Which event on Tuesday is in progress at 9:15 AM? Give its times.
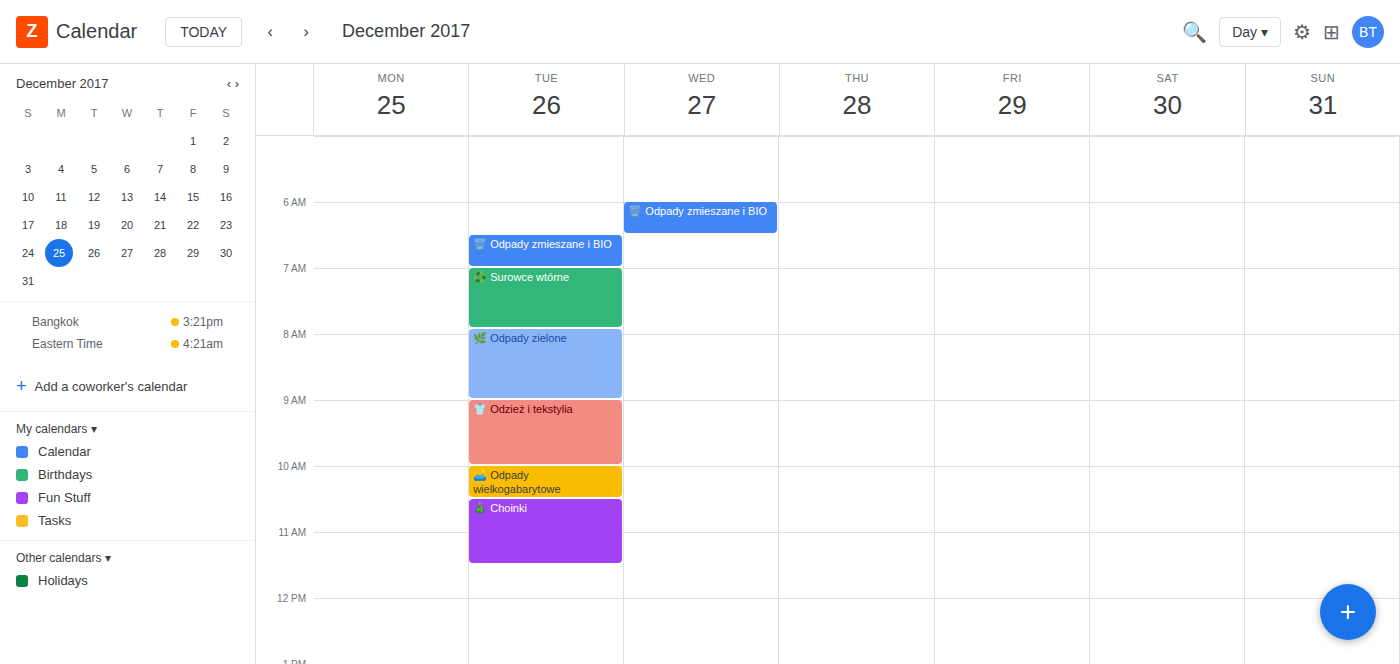
"👕 Odzież i tekstylia", 9:00 AM to 10:00 AM